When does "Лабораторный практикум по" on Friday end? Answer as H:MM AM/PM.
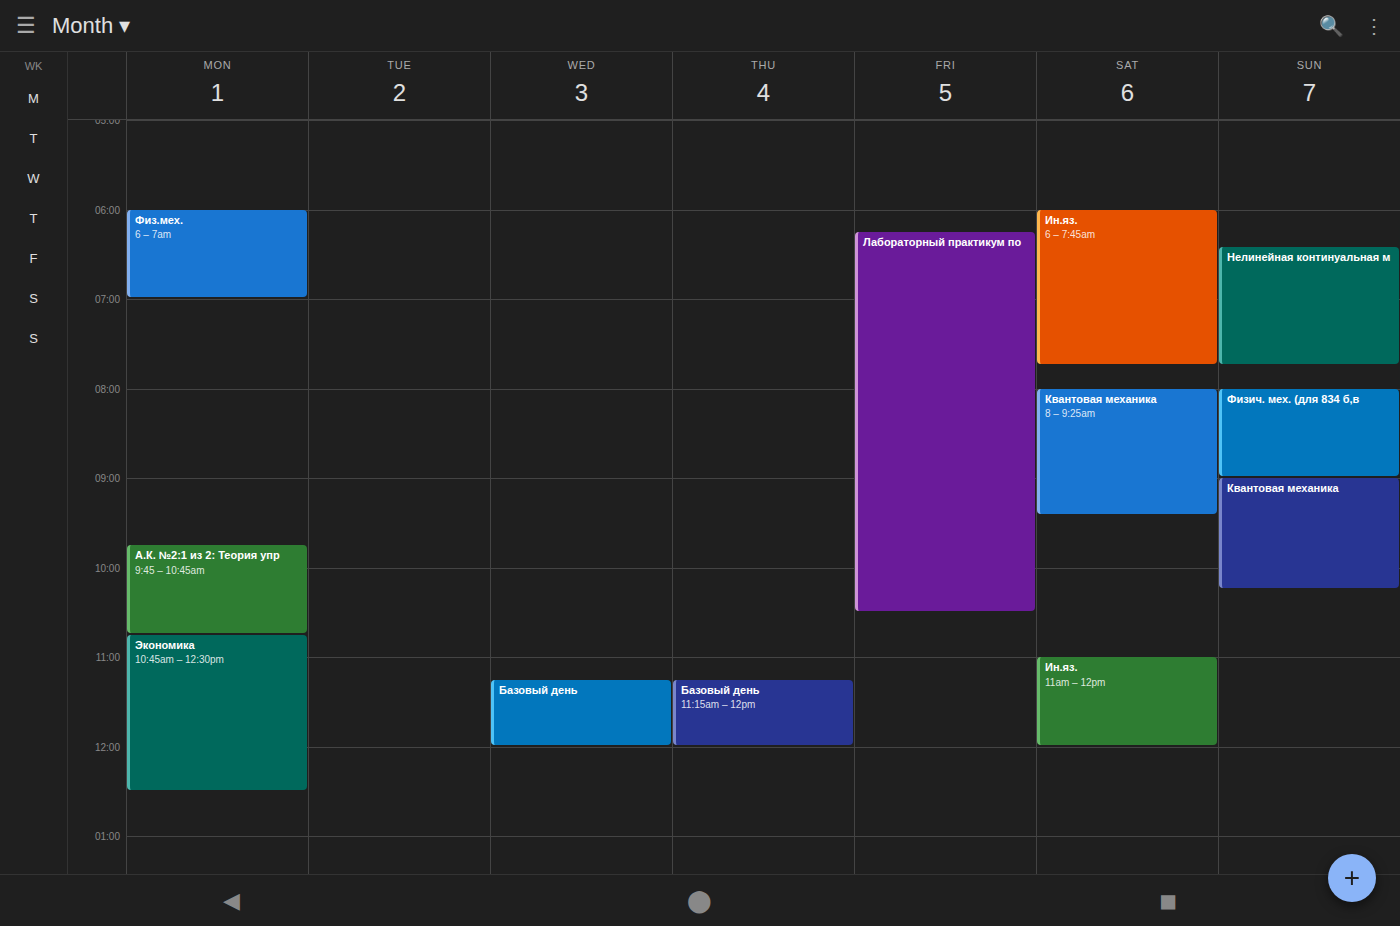
10:30 AM